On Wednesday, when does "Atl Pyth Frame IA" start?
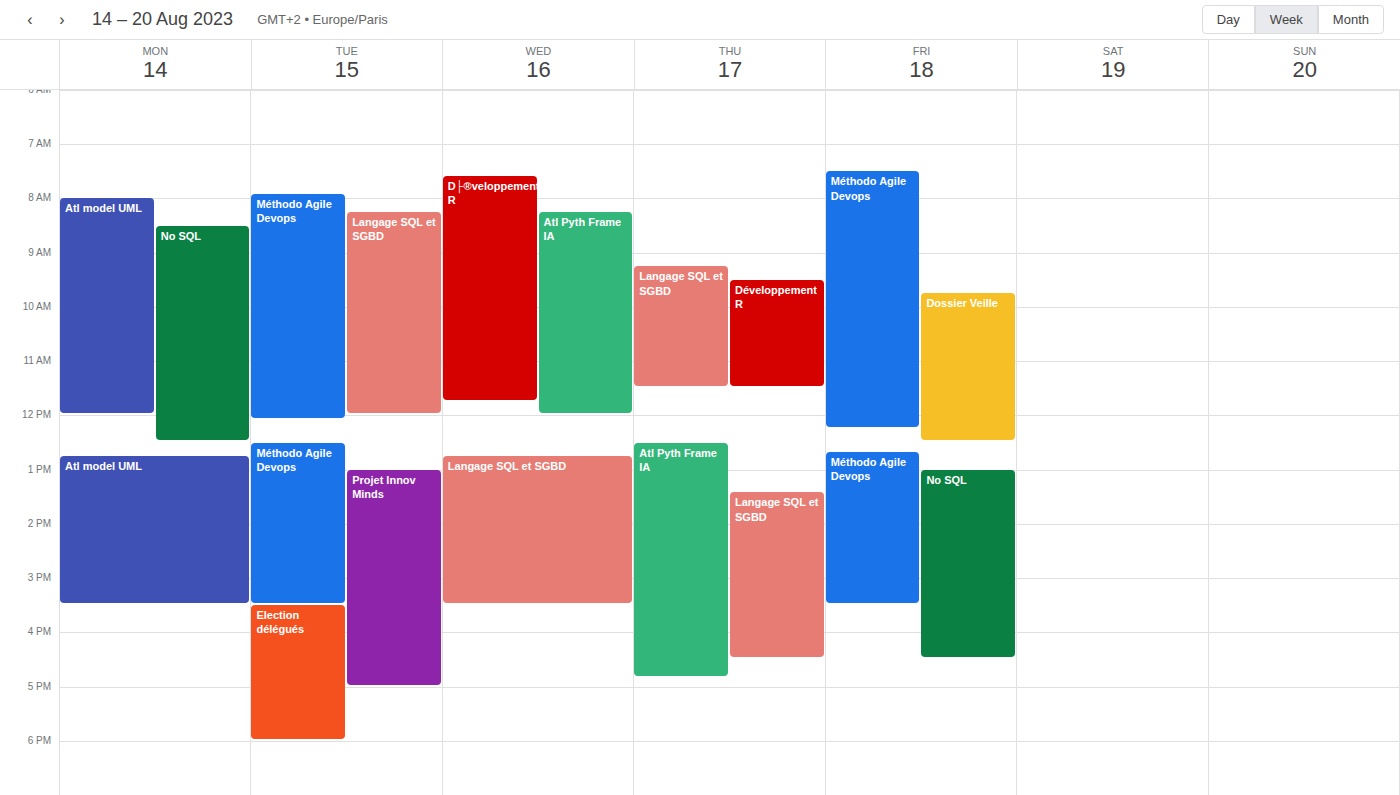
8:15 AM